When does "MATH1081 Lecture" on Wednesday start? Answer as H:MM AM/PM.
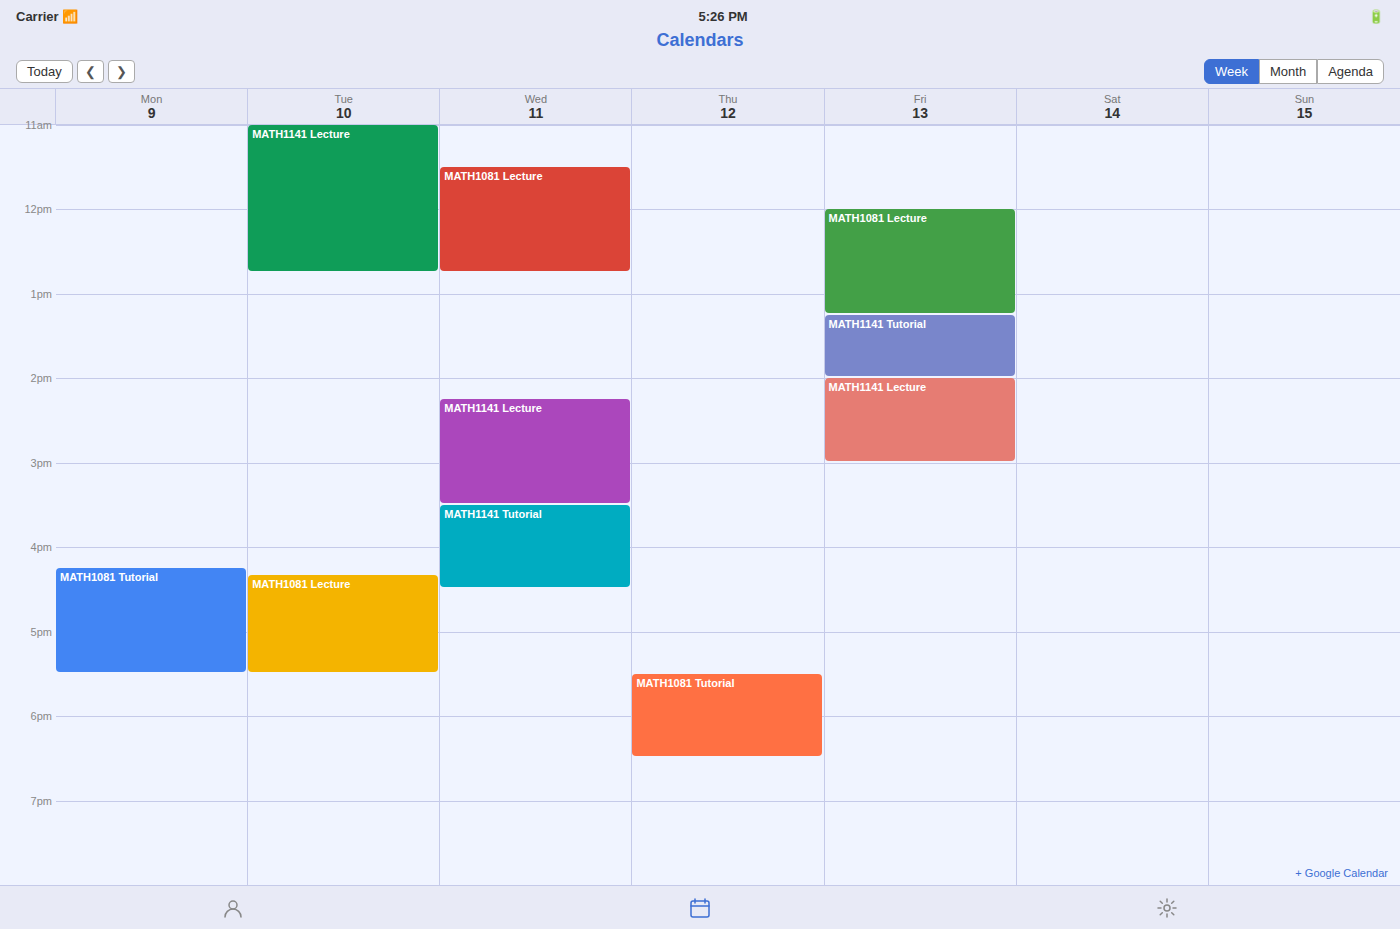
11:30 AM